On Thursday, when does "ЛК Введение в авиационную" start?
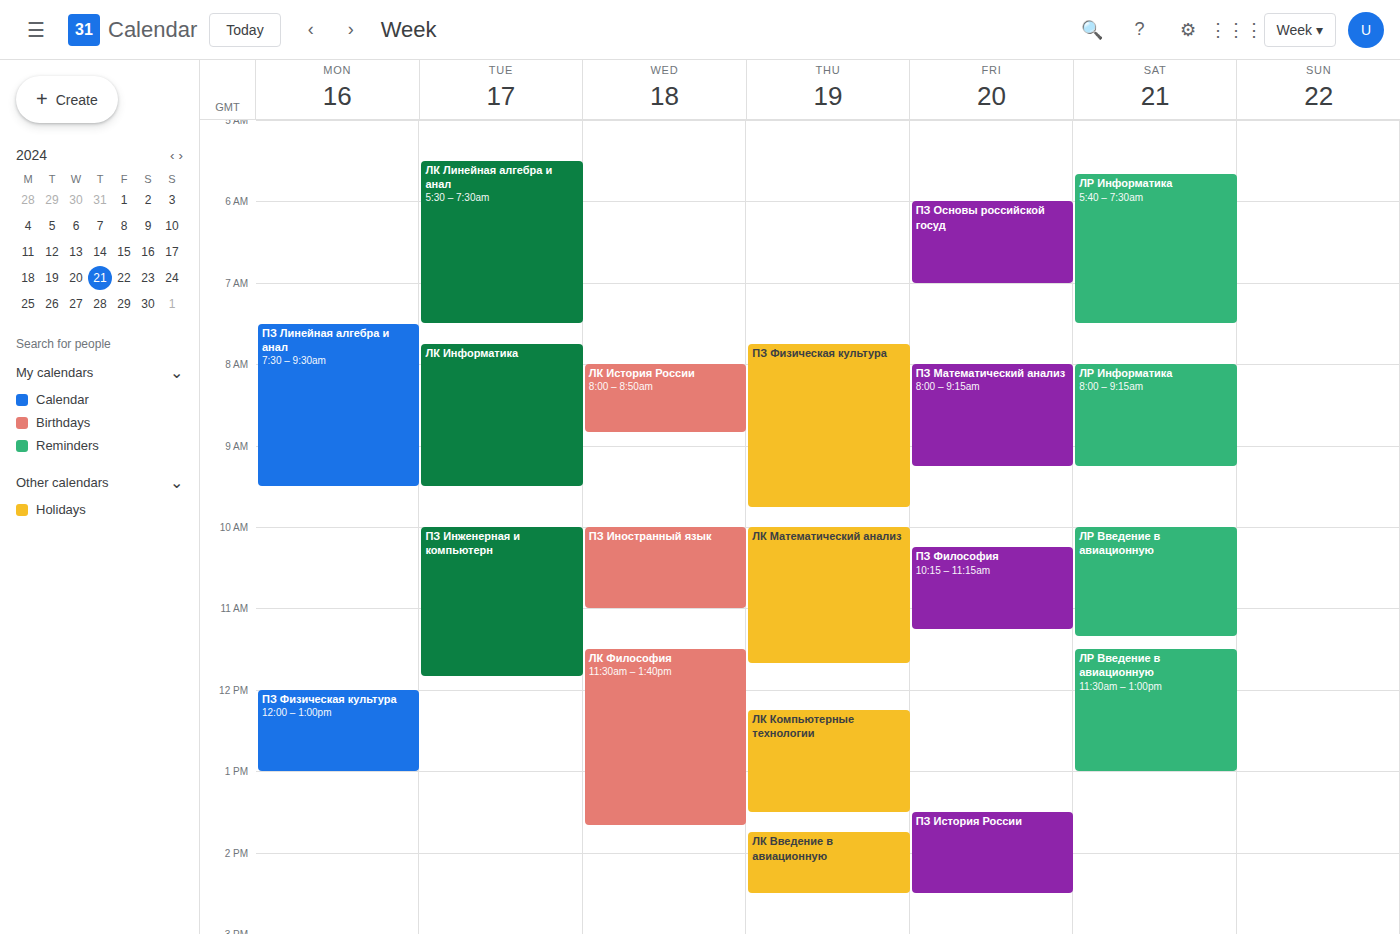
13:45